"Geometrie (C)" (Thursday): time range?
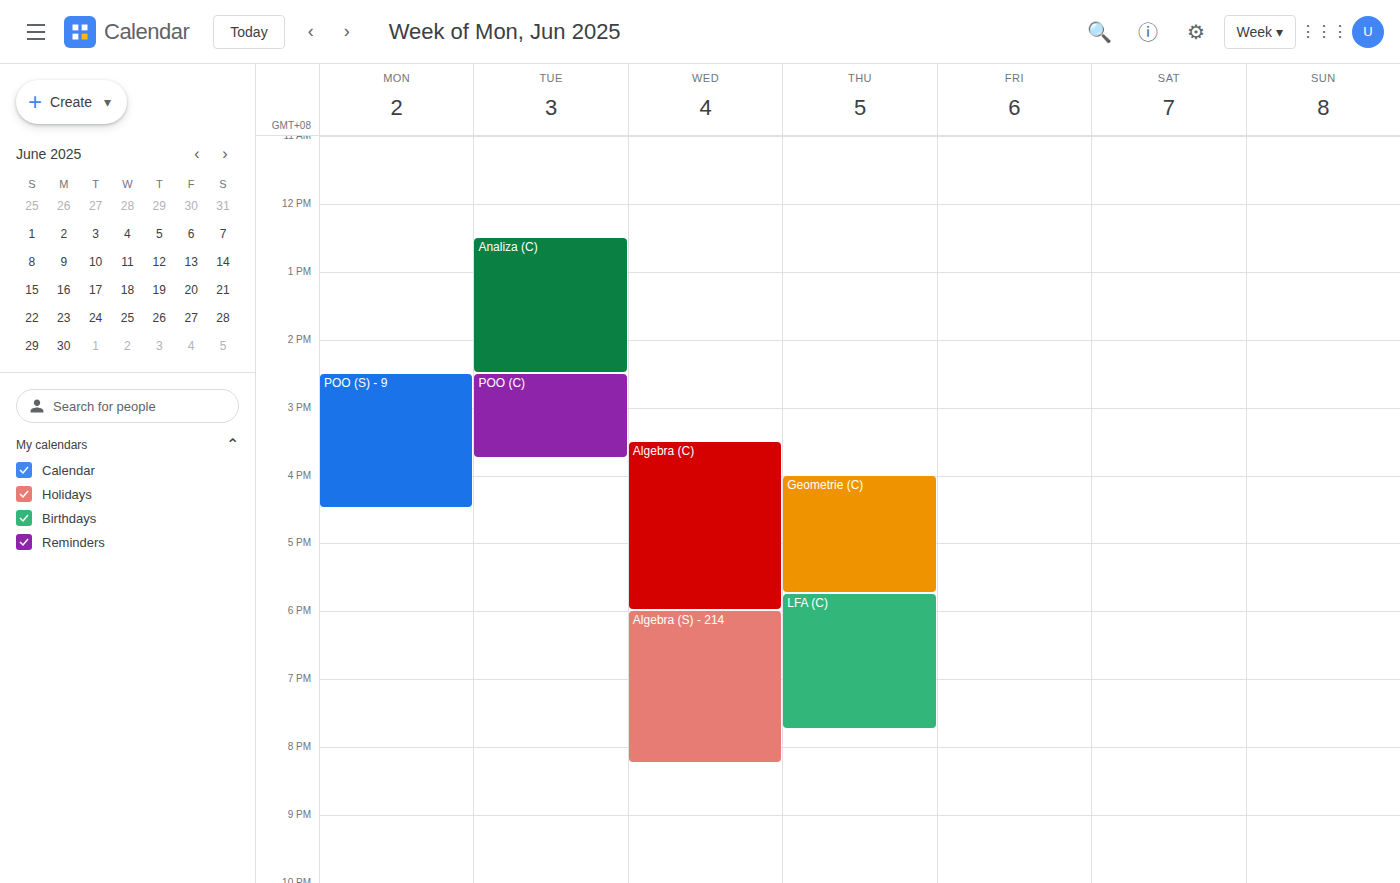
4:00 PM to 5:45 PM